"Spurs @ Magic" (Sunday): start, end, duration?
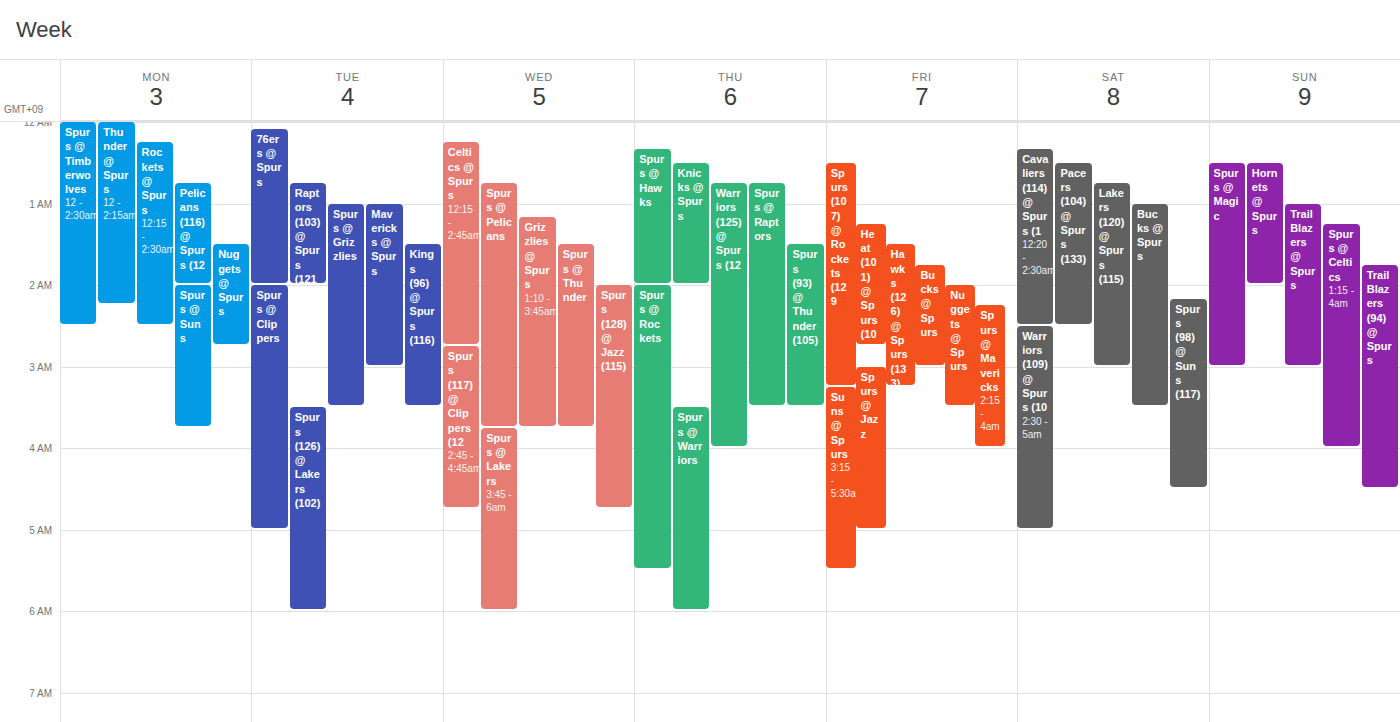
12:30 AM to 3:00 AM, 2 hours 30 minutes